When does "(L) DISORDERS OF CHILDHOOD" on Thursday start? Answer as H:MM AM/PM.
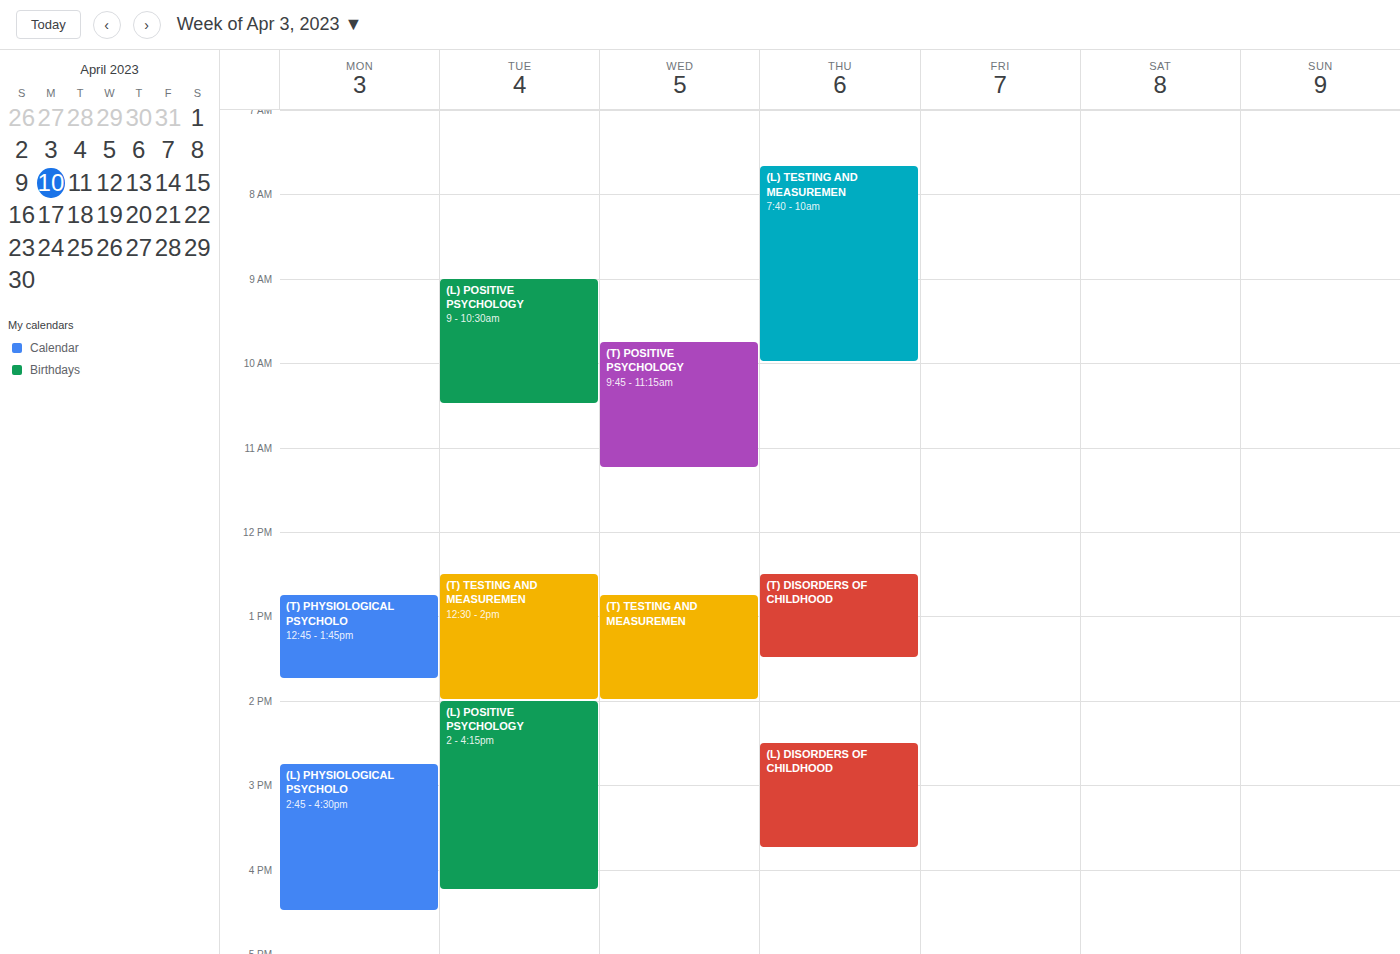
2:30 PM